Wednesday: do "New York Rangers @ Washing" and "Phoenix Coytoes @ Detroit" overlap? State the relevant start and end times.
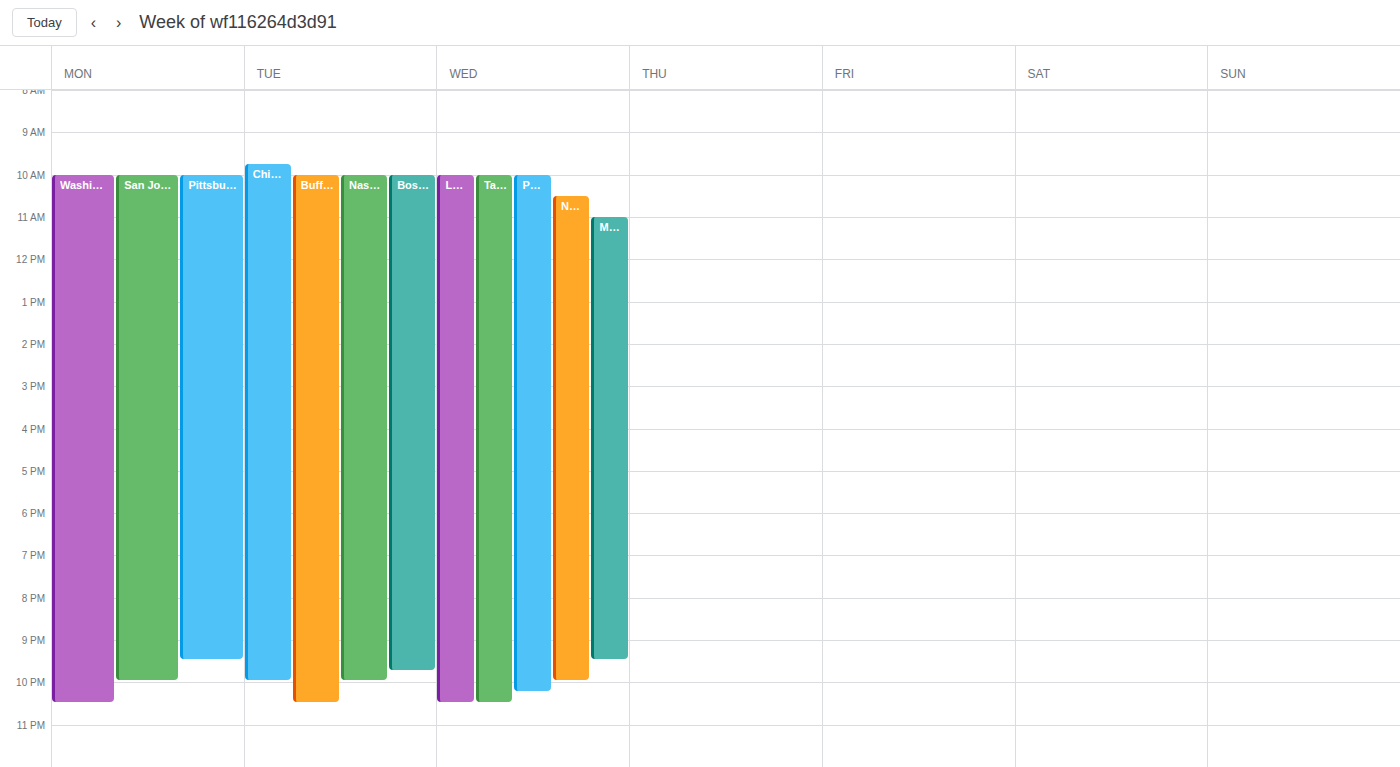
"New York Rangers @ Washing" runs 10:30 AM to 10:00 PM, inside "Phoenix Coytoes @ Detroit" -- they overlap.